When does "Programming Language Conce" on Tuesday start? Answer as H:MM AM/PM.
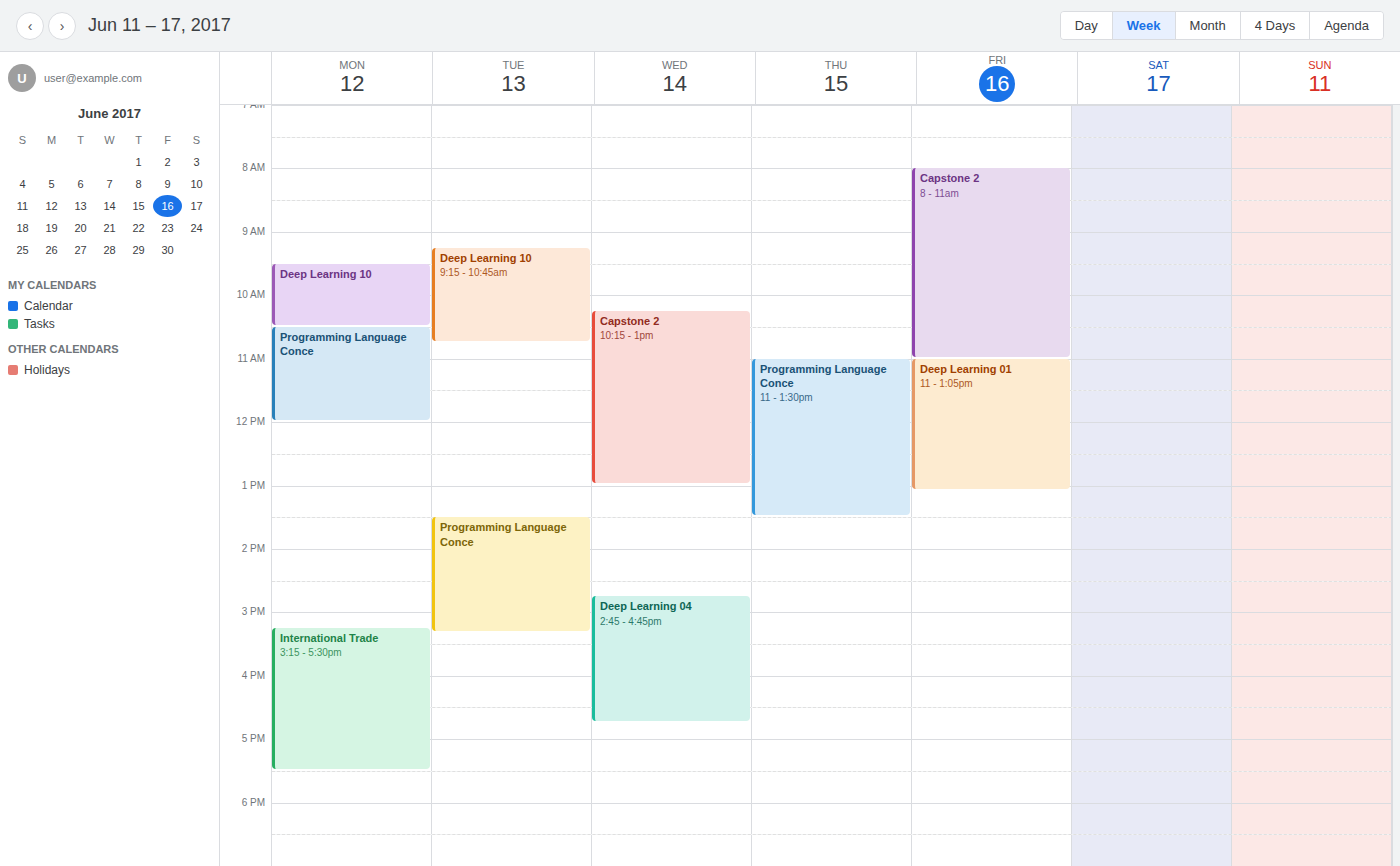
1:30 PM